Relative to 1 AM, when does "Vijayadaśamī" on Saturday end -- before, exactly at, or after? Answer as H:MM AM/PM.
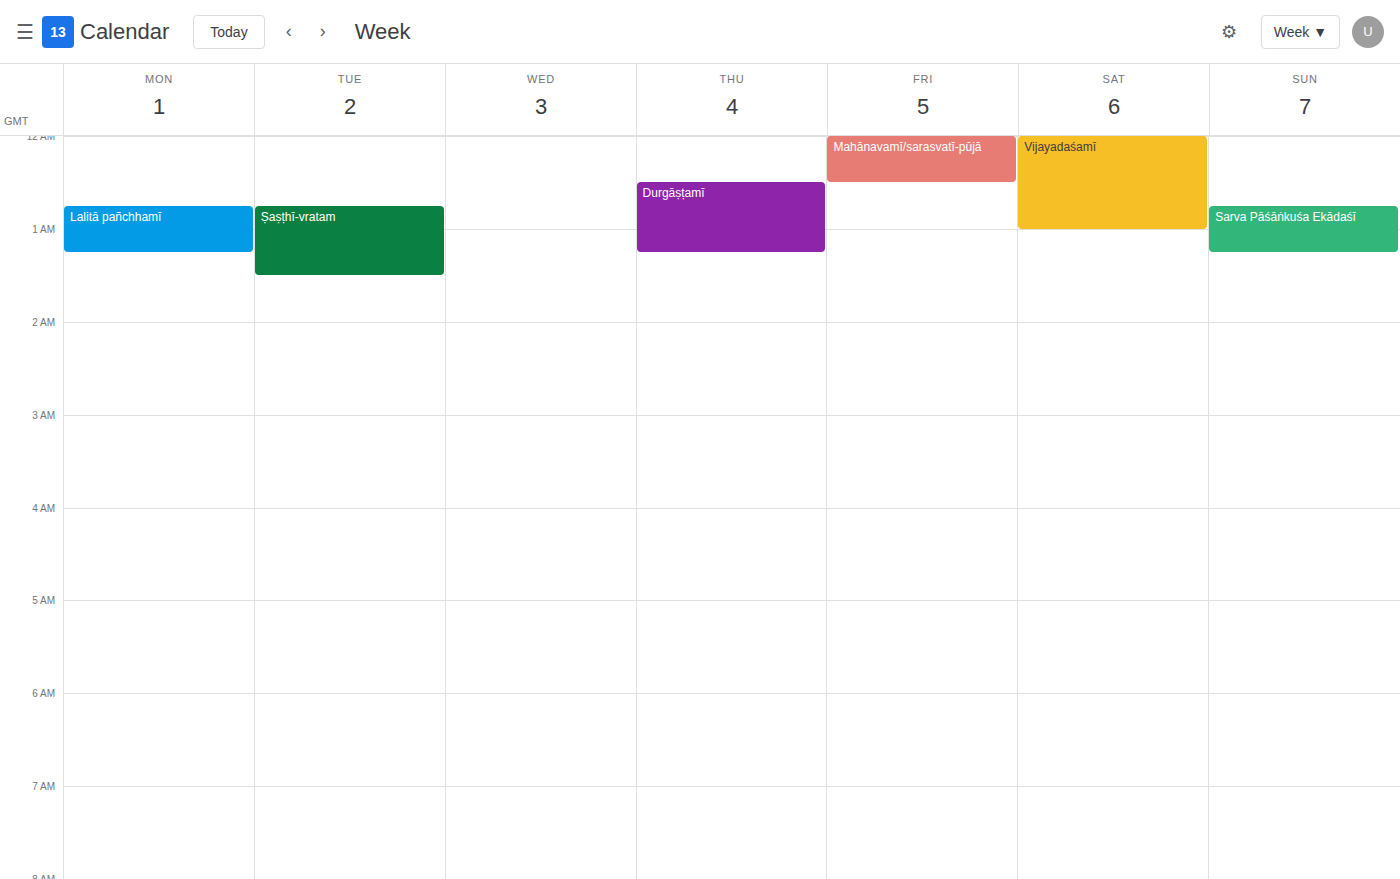
1:00 AM -- exactly at 1 AM, on the 1 AM line.